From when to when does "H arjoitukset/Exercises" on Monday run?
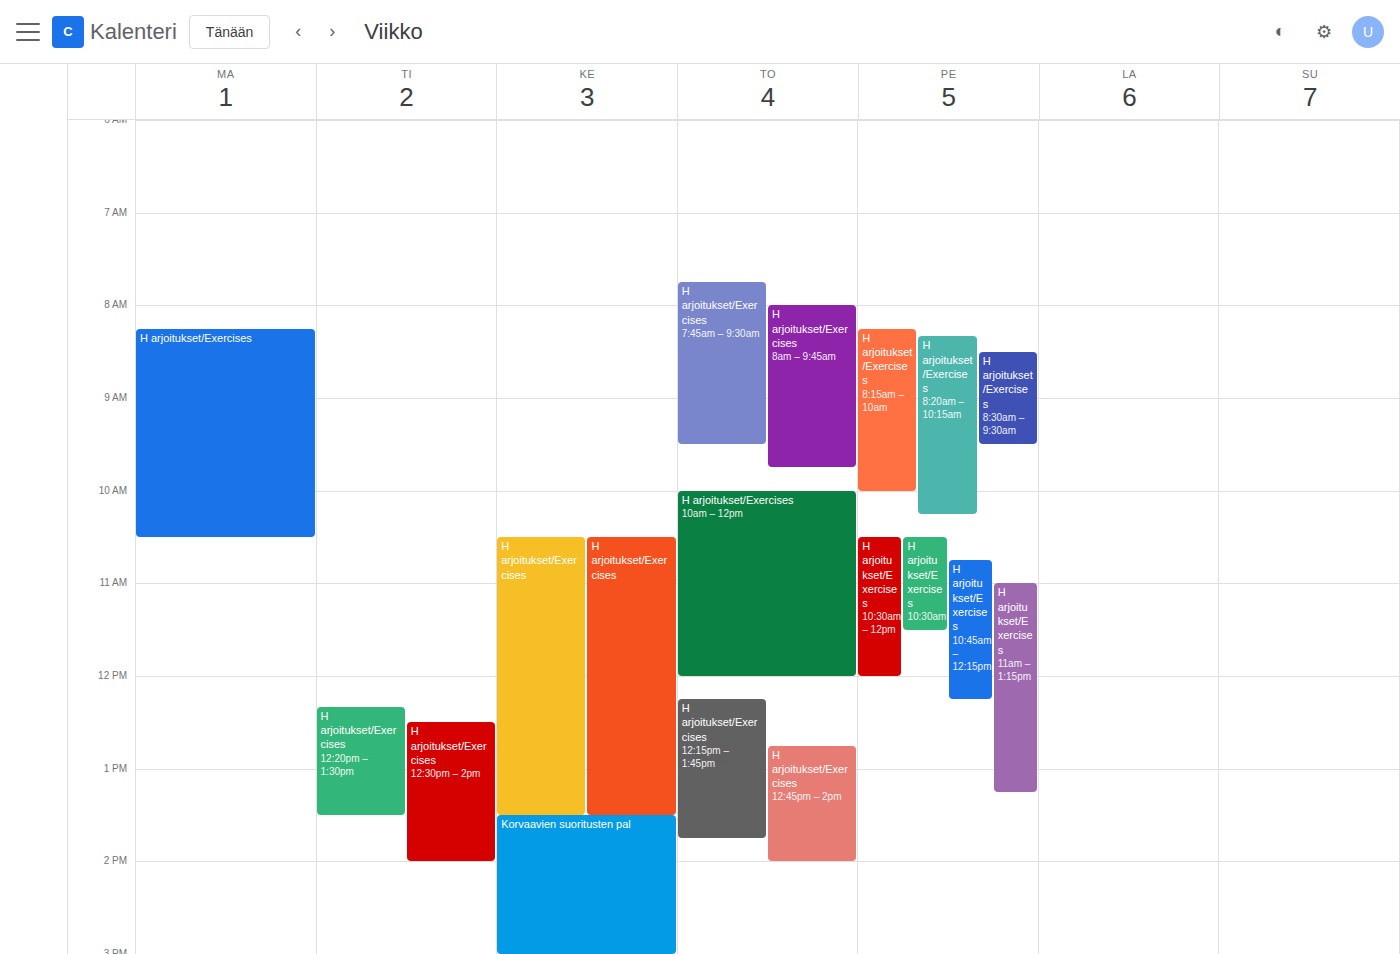
8:15 AM to 10:30 AM